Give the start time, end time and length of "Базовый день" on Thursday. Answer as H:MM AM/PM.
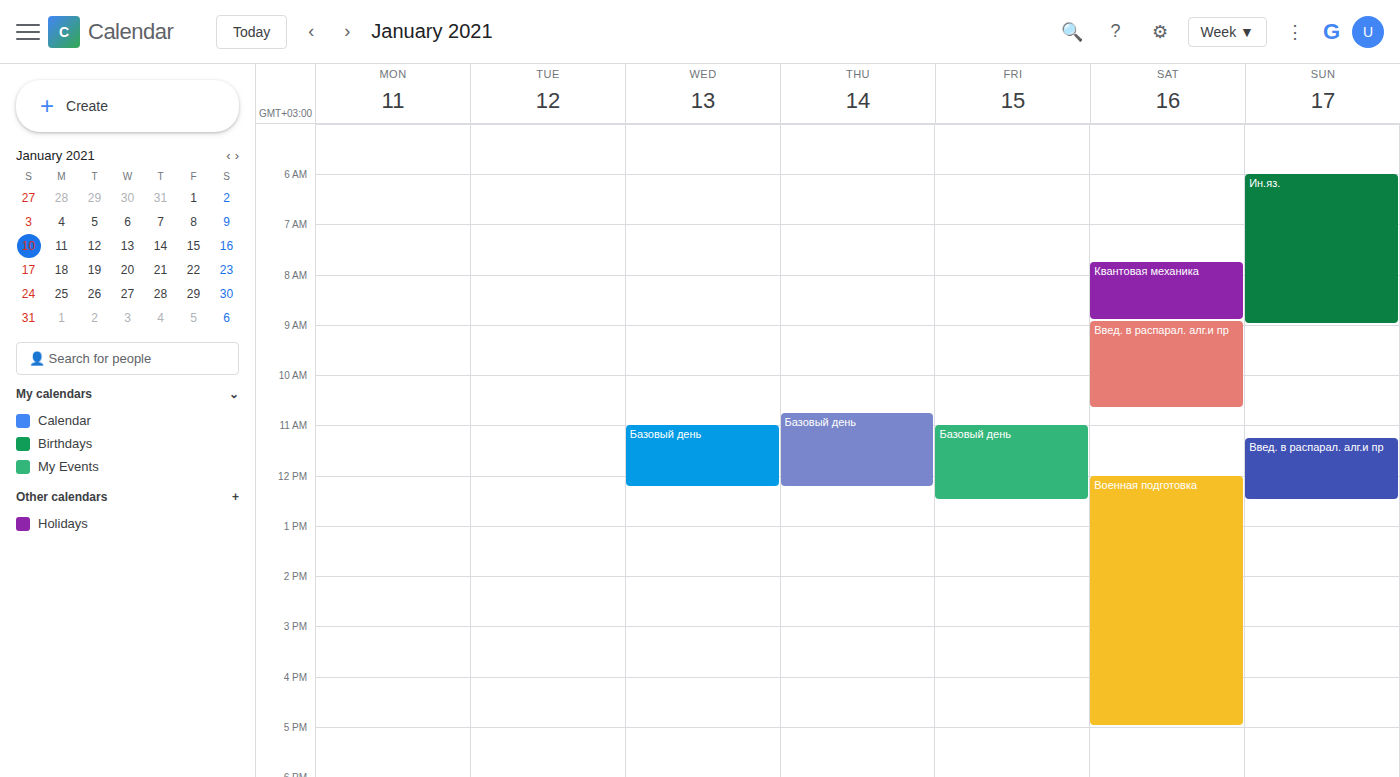
10:45 AM to 12:15 PM, 1 hour 30 minutes